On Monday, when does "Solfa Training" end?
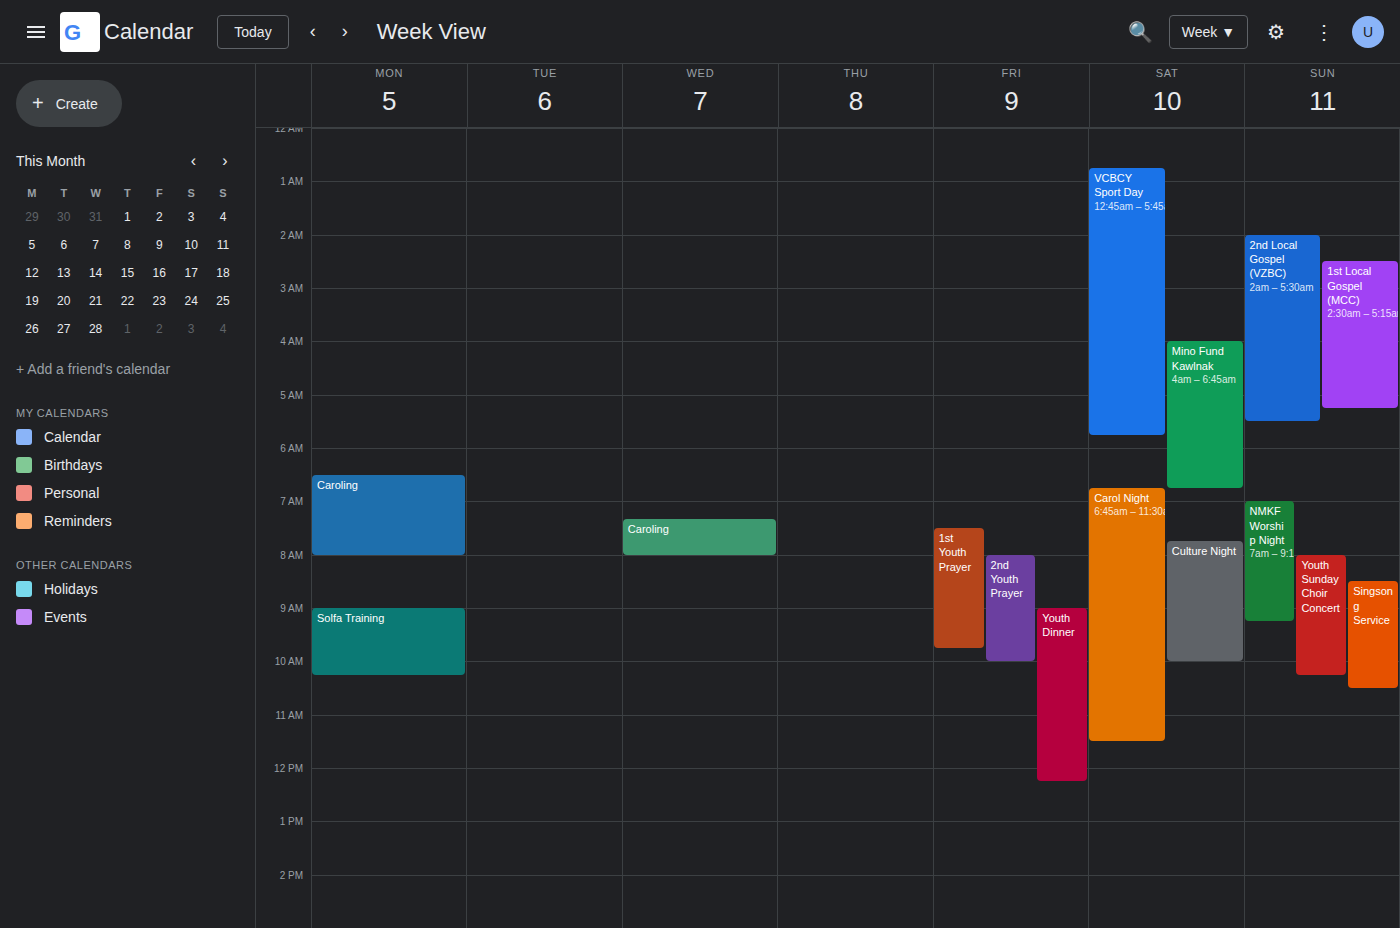
10:15 AM